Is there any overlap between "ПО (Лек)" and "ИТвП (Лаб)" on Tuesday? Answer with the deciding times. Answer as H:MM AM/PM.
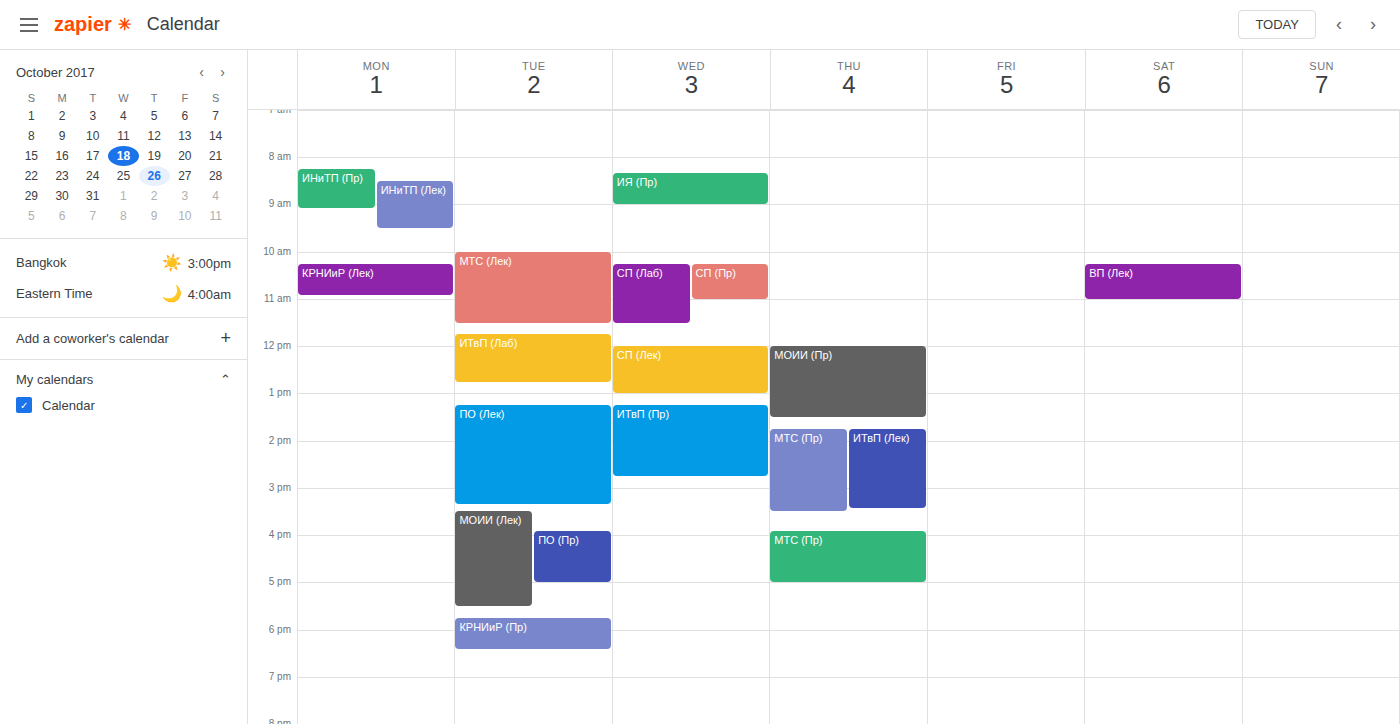
"ИТвП (Лаб)" ends at 12:45 PM and "ПО (Лек)" starts at 1:15 PM -- no overlap.